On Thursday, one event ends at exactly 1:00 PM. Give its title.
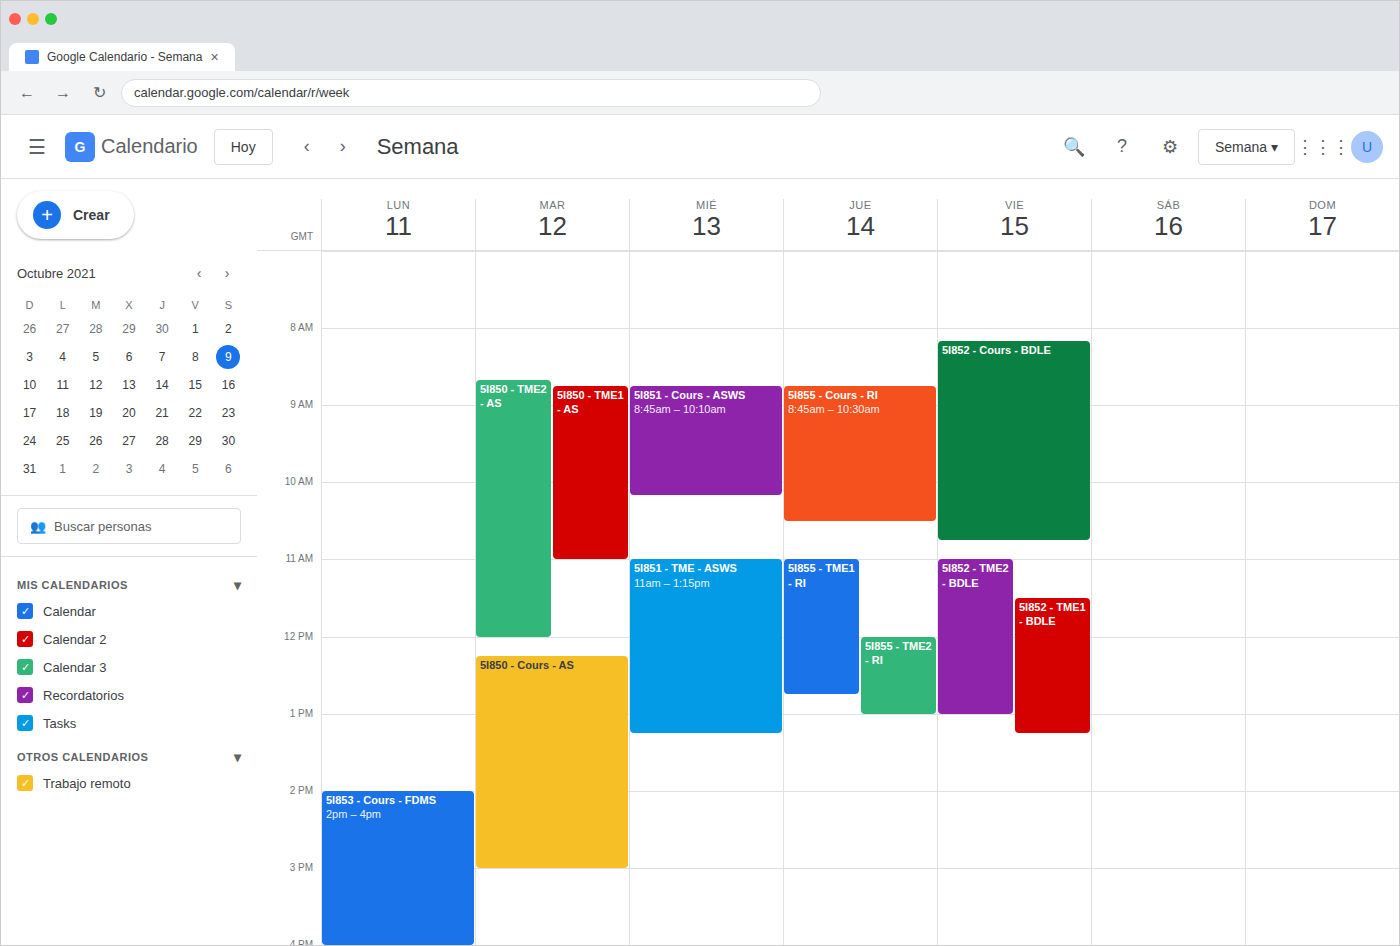
"5I855 - TME2 - RI"